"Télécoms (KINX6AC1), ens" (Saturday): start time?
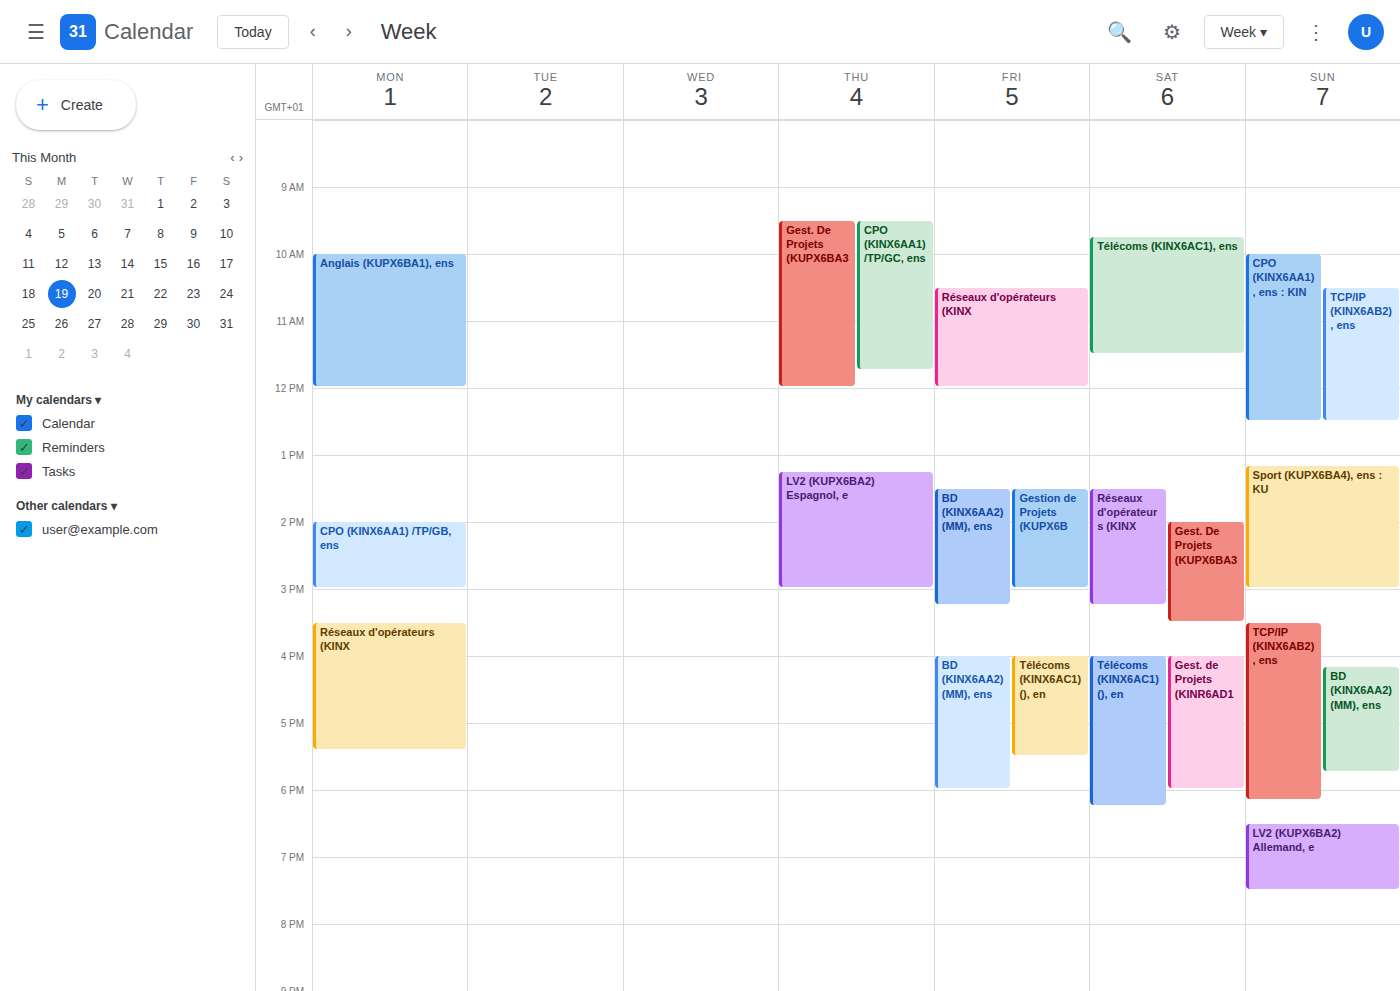
9:45 AM